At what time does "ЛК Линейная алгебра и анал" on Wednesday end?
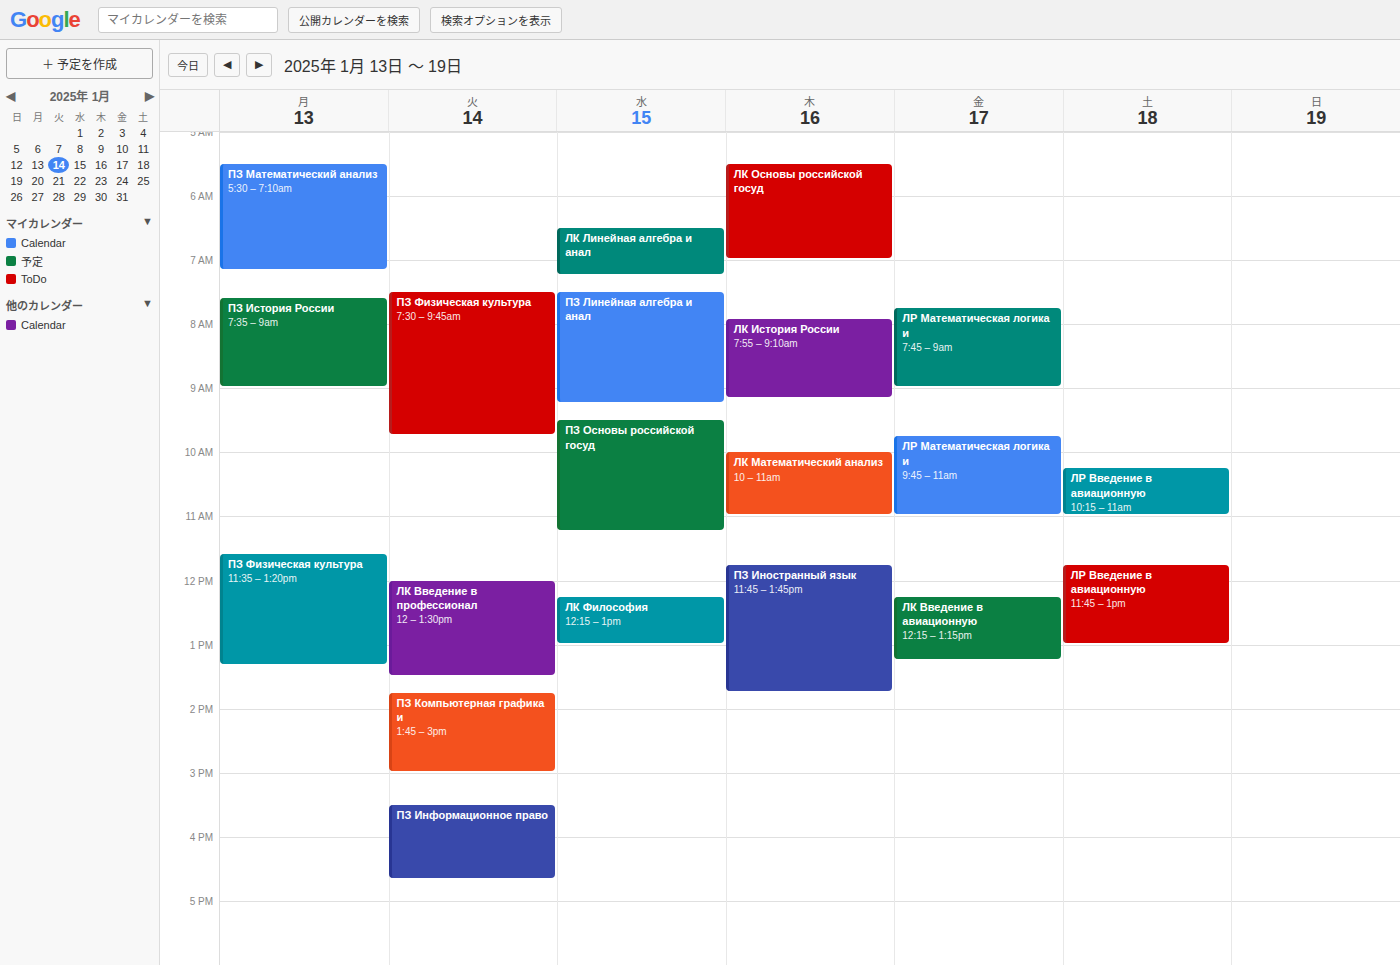
7:15 AM